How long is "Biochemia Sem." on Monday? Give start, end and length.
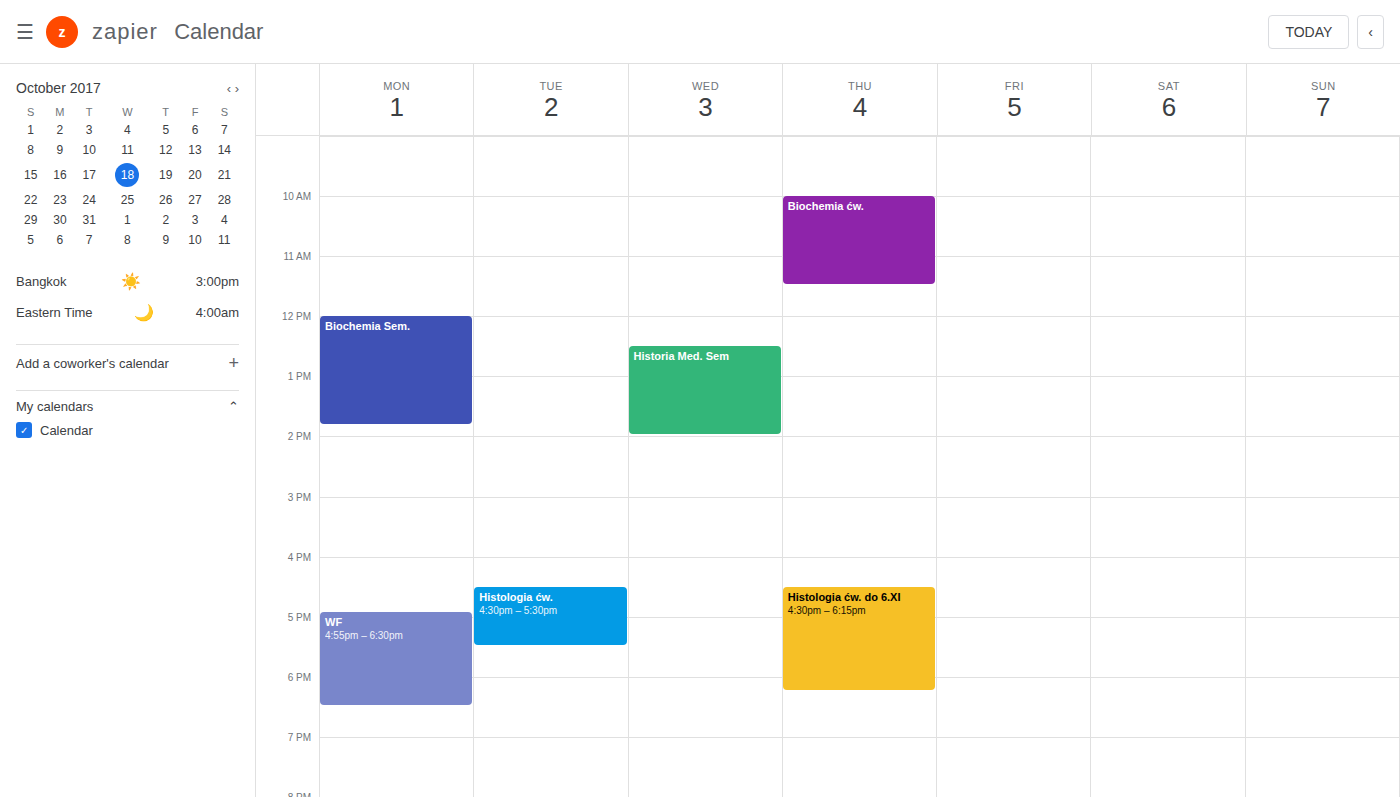
12:00 PM to 1:50 PM, 1 hour 50 minutes